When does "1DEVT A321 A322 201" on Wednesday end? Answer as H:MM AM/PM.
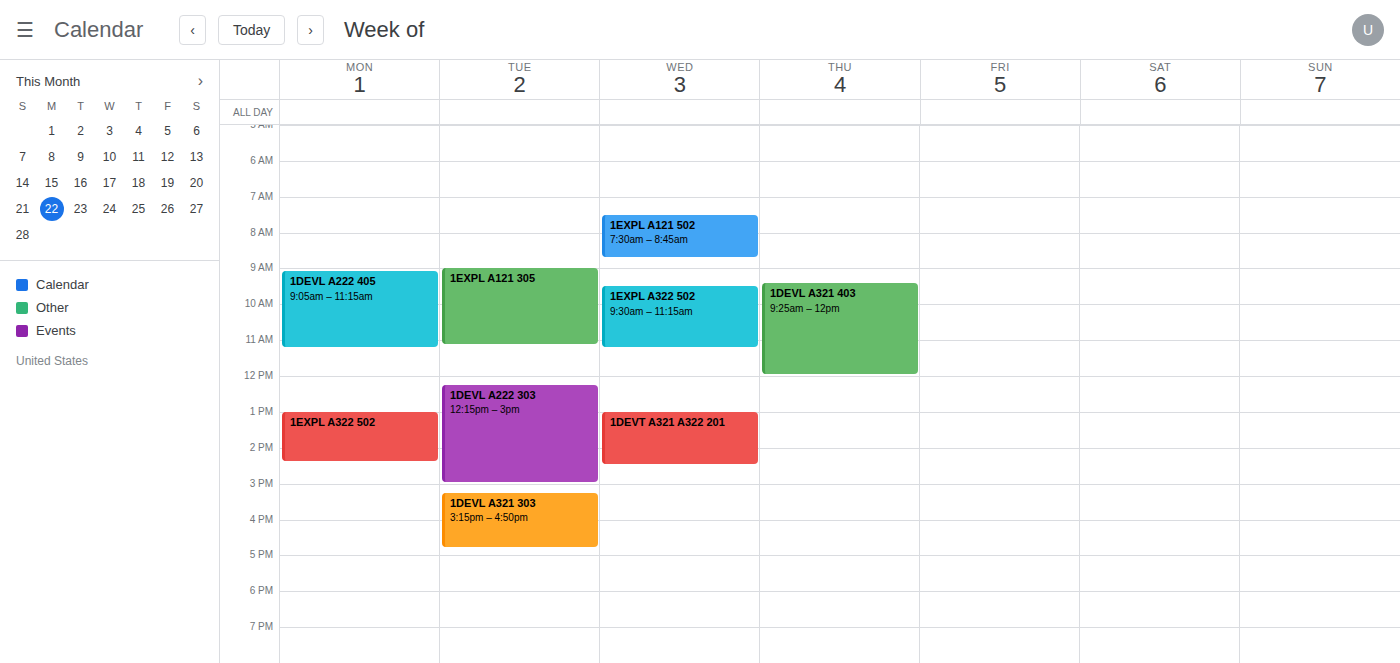
2:30 PM